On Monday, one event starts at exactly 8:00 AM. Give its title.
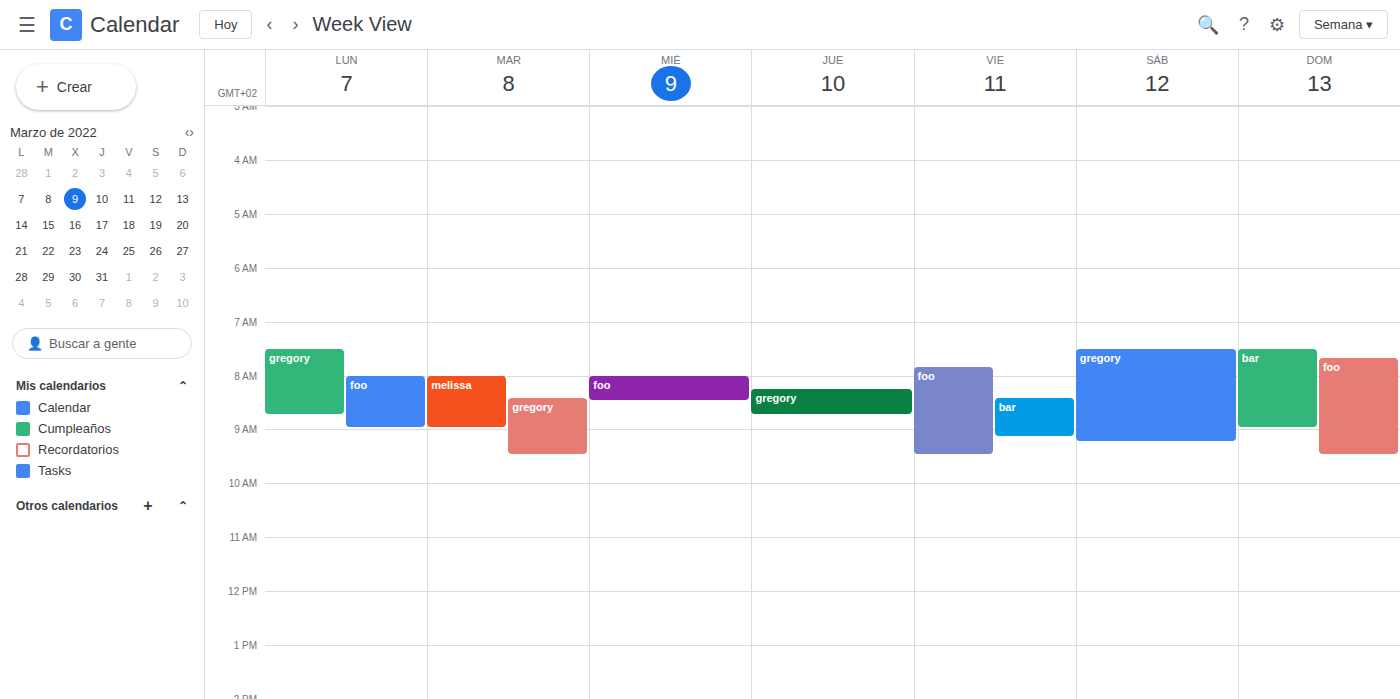
"foo"